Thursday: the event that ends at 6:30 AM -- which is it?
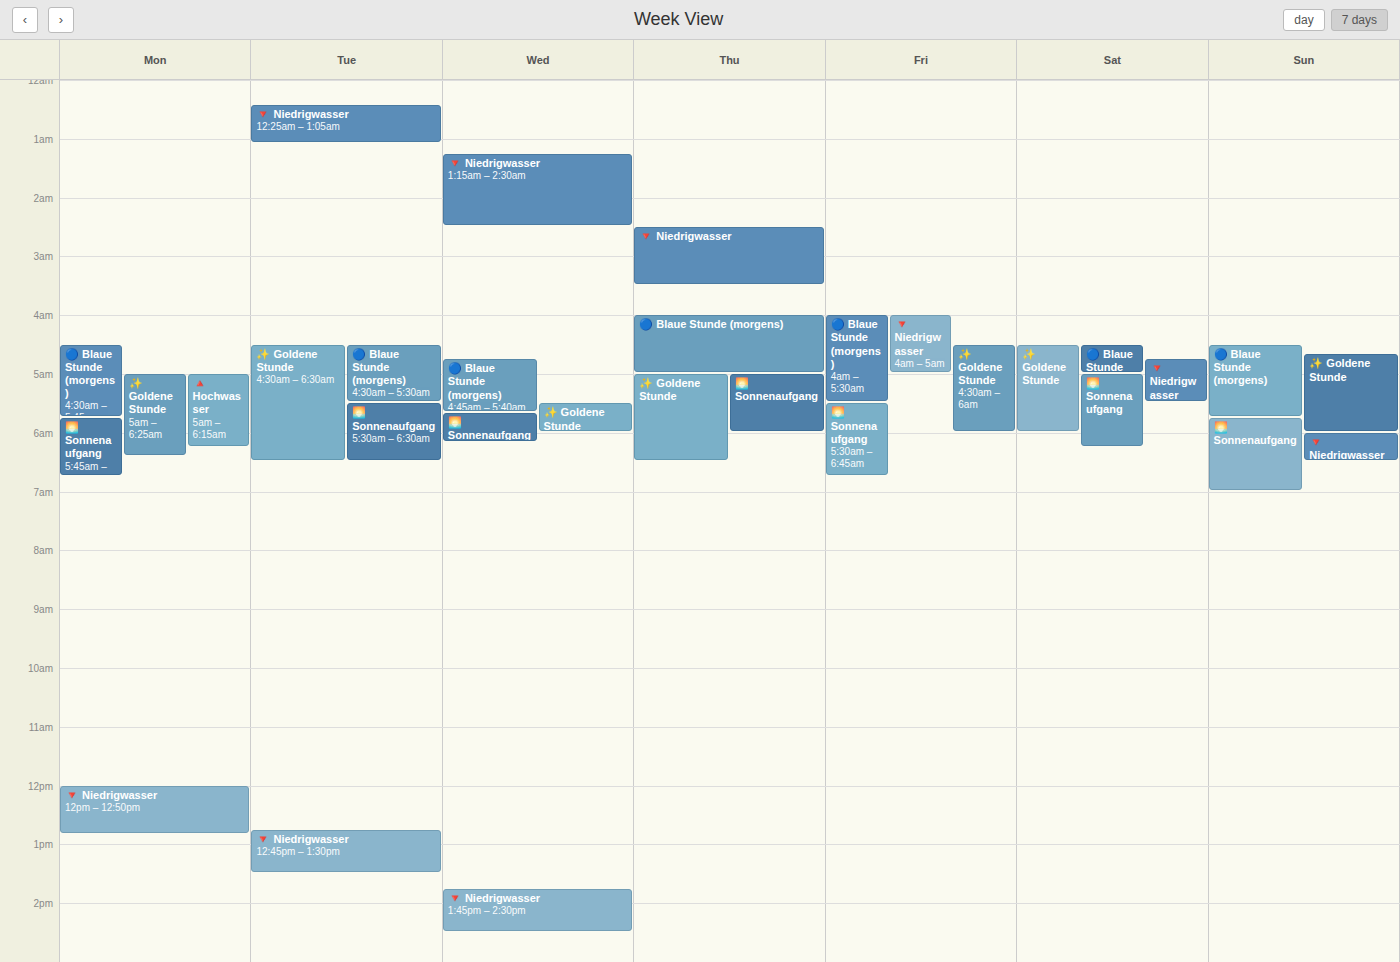
"✨ Goldene Stunde"